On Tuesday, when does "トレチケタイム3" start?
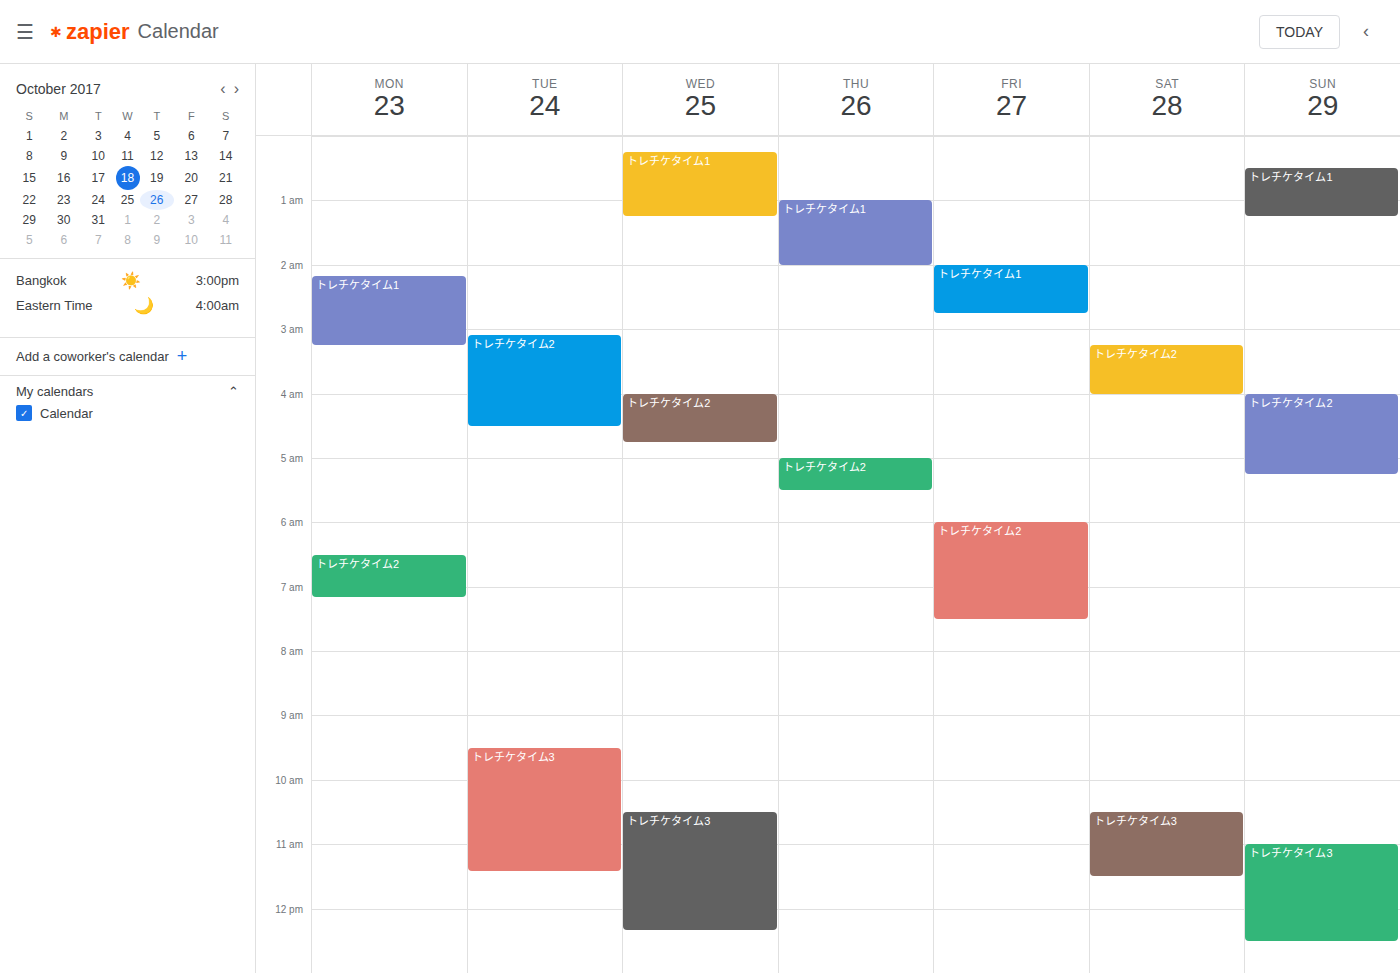
9:30 AM